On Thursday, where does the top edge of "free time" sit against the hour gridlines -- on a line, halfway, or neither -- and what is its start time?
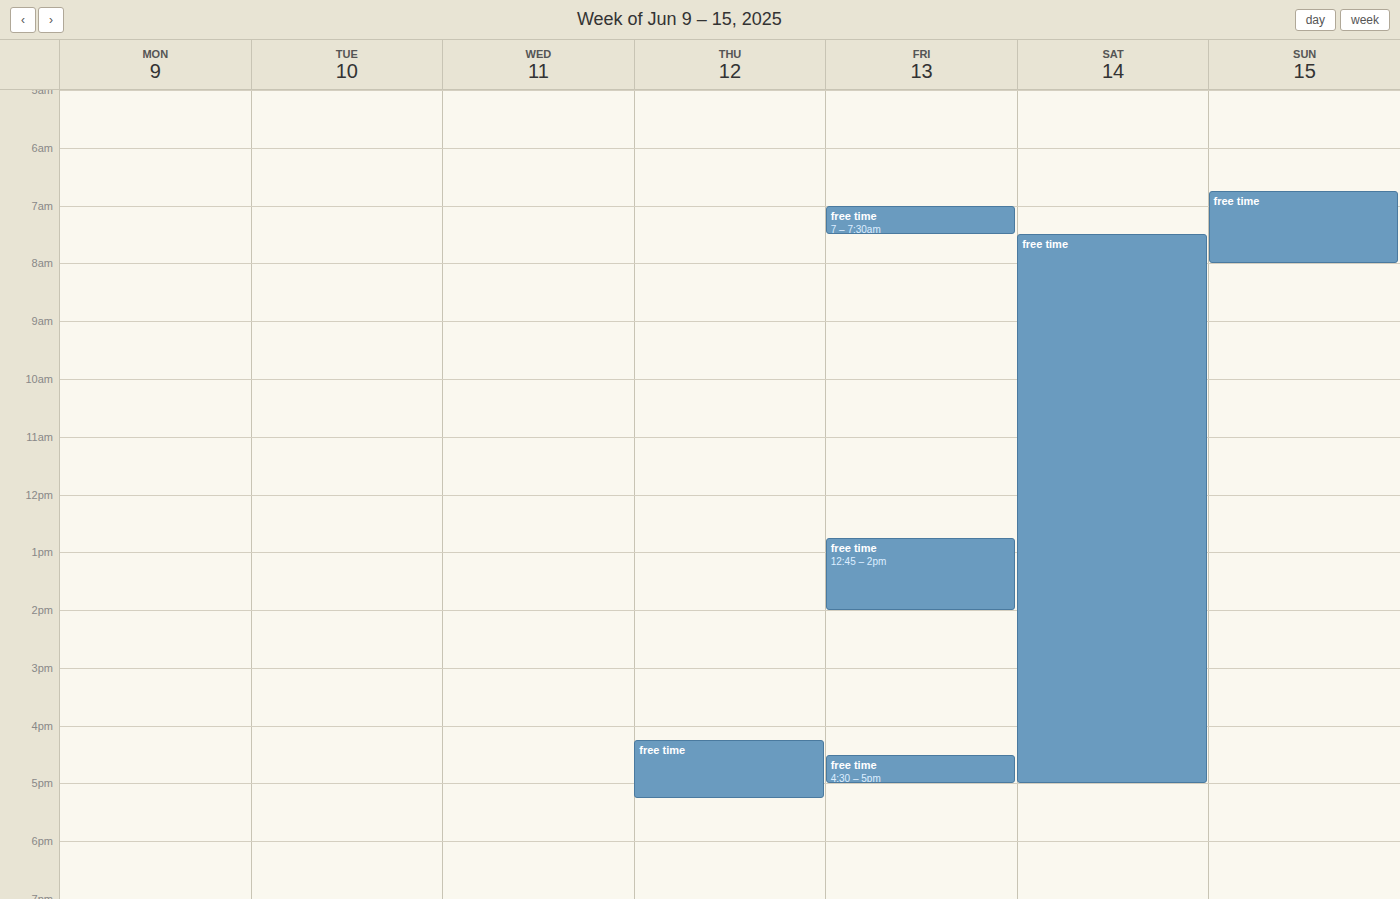
4:15 PM -- neither: a quarter of the way from the 4 PM line to the 5 PM line.